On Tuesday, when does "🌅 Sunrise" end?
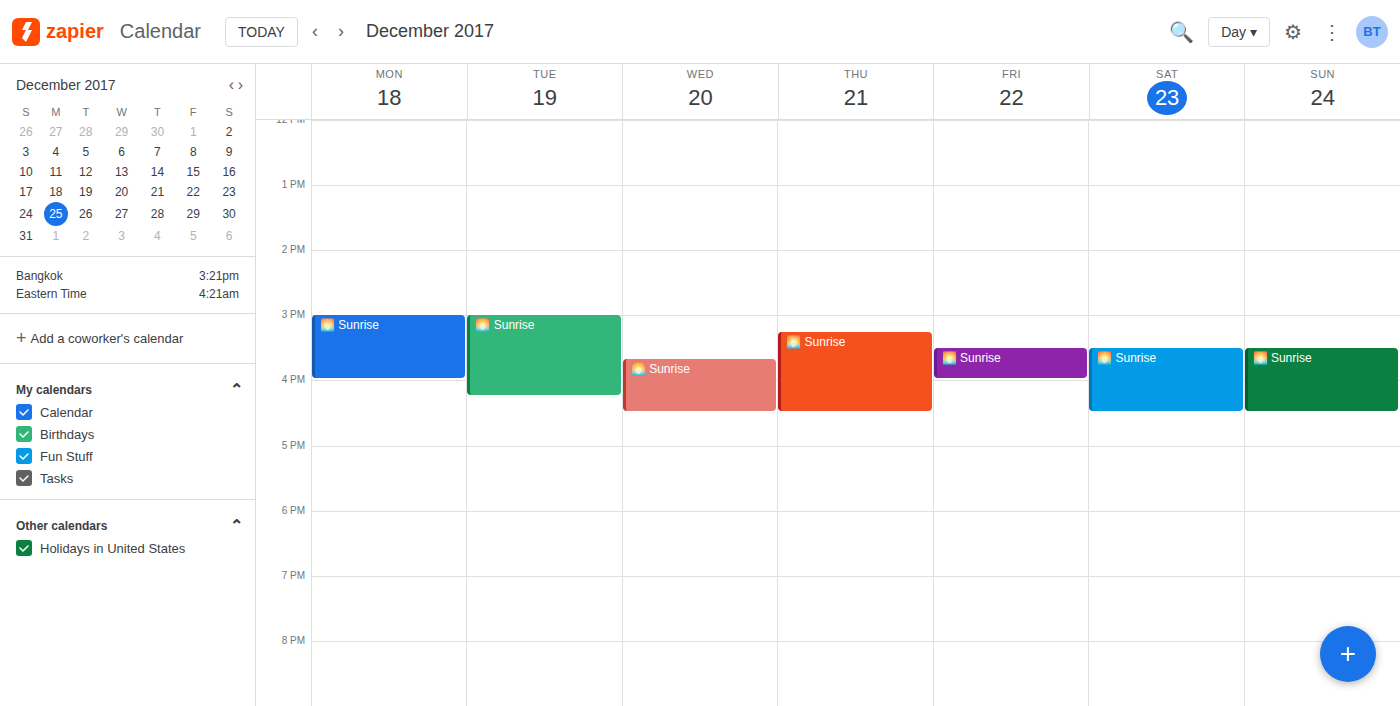
4:15 PM